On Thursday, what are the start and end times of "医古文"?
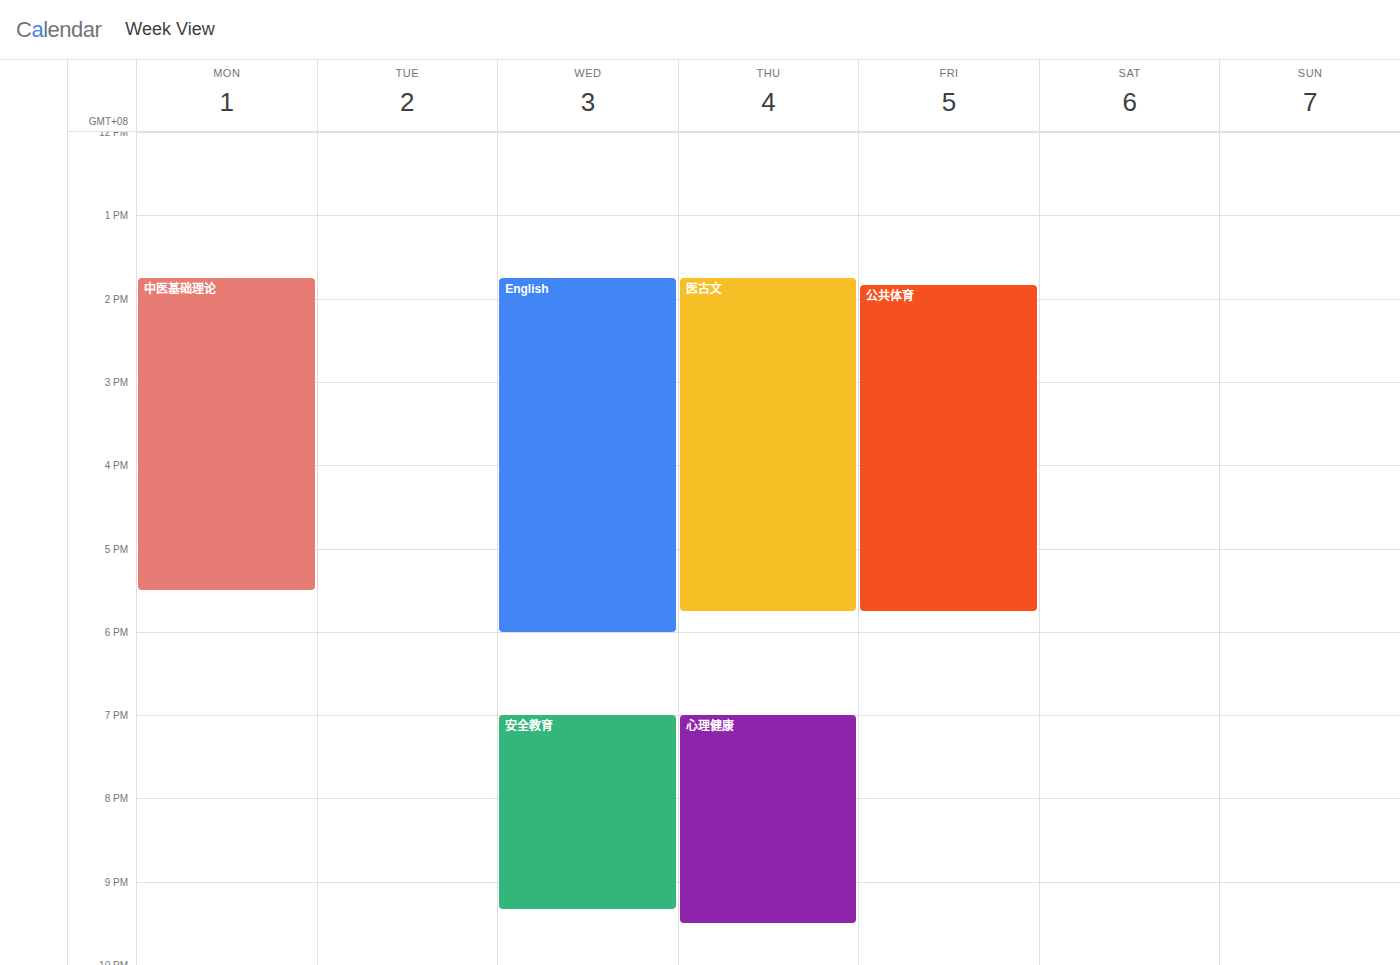
13:45 to 17:45